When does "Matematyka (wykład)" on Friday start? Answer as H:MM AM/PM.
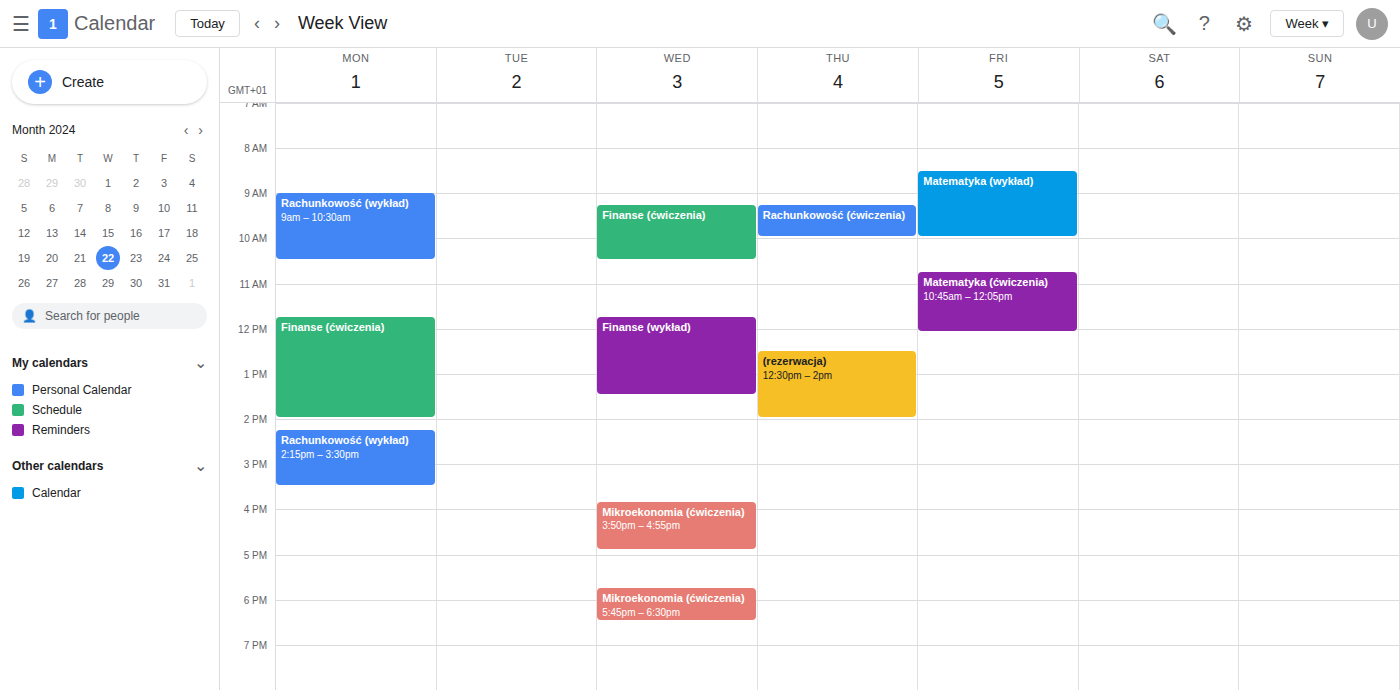
8:30 AM